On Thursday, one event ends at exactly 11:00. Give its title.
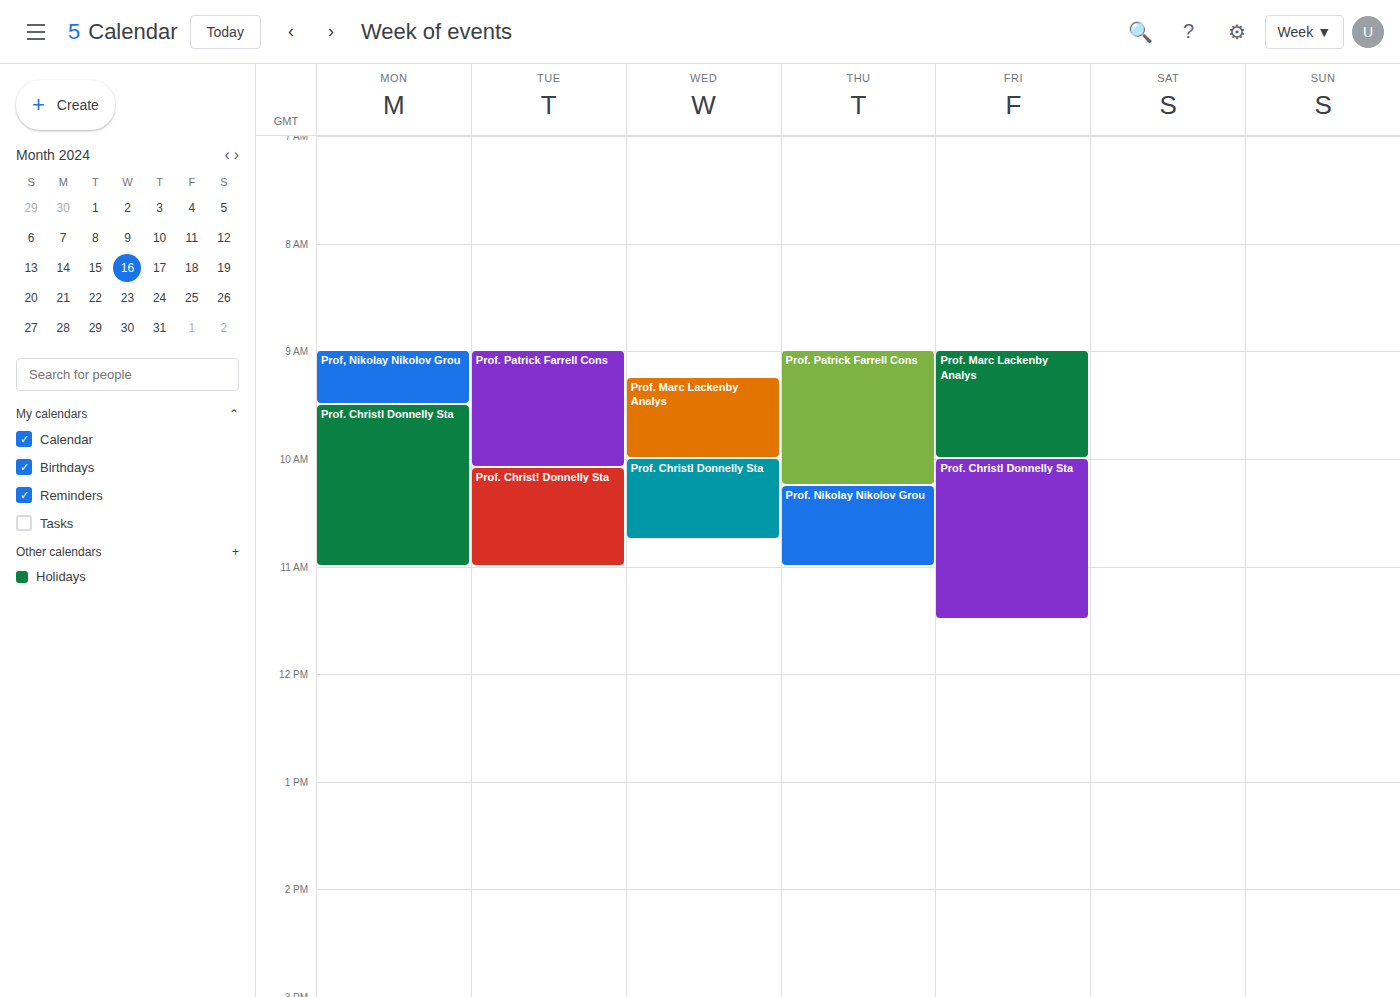
"Prof. Nikolay Nikolov Grou"